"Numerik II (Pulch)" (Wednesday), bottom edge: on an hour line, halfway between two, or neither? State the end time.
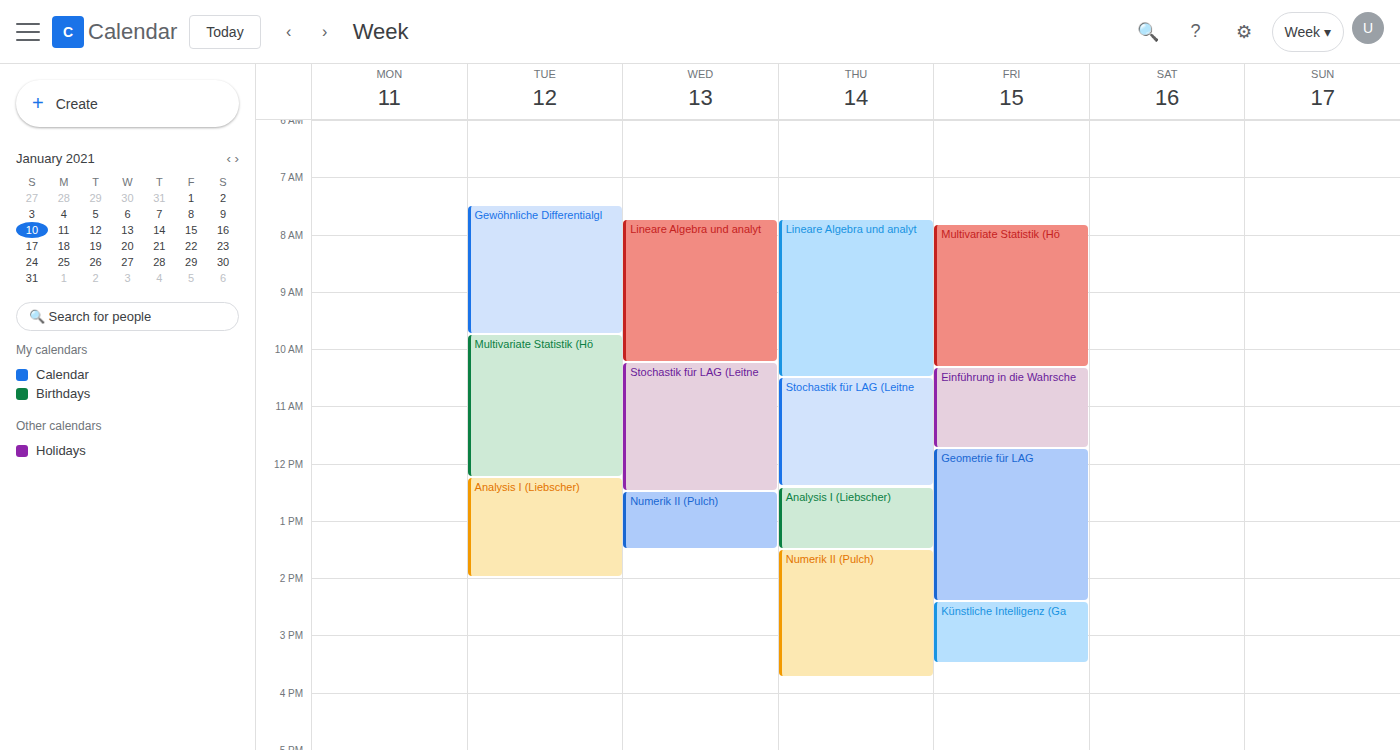
1:30 PM -- halfway between the 1 PM and 2 PM lines.